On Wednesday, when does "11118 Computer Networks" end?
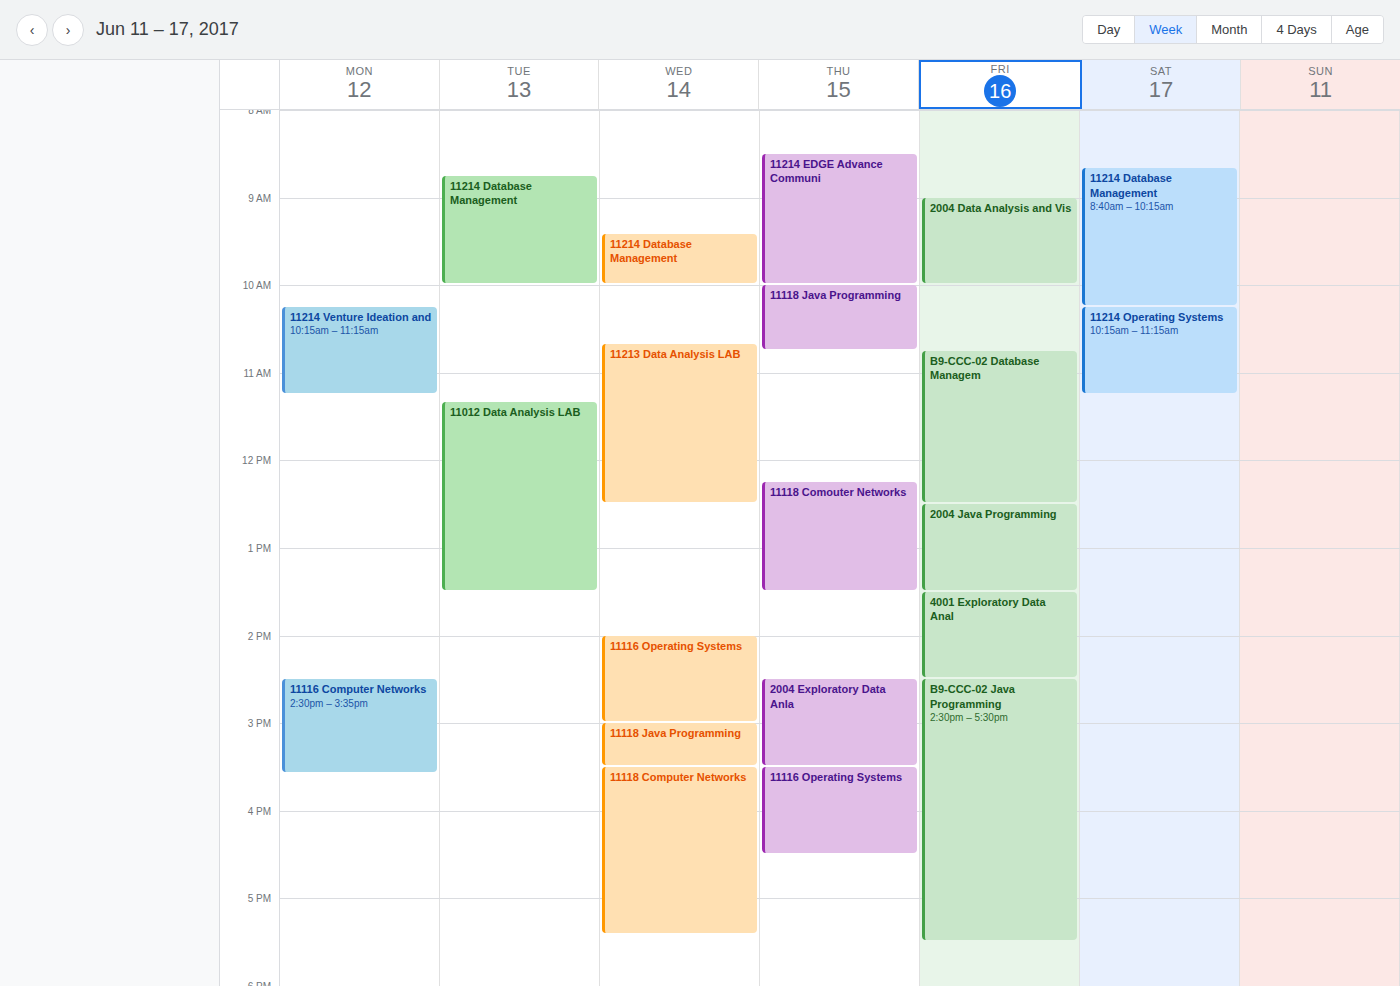
5:25 PM